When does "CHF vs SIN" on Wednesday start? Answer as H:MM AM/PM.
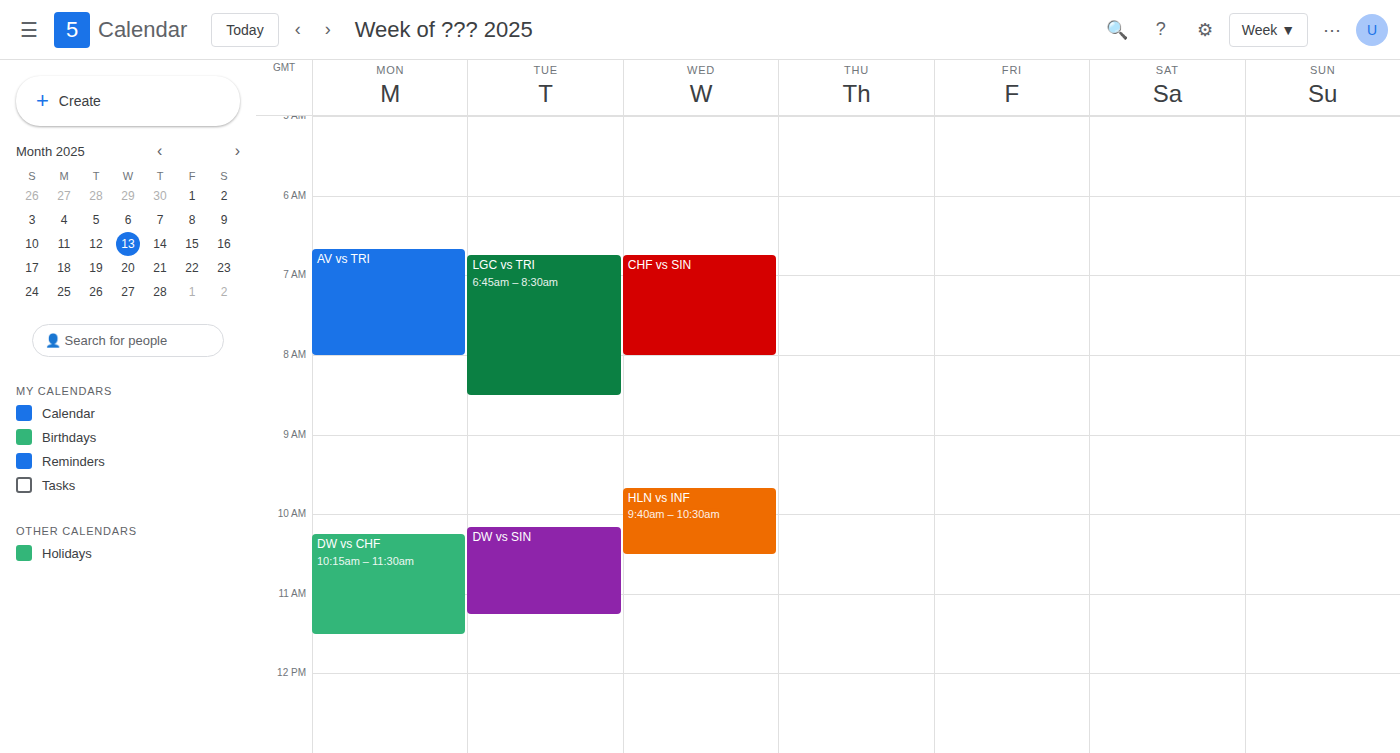
6:45 AM